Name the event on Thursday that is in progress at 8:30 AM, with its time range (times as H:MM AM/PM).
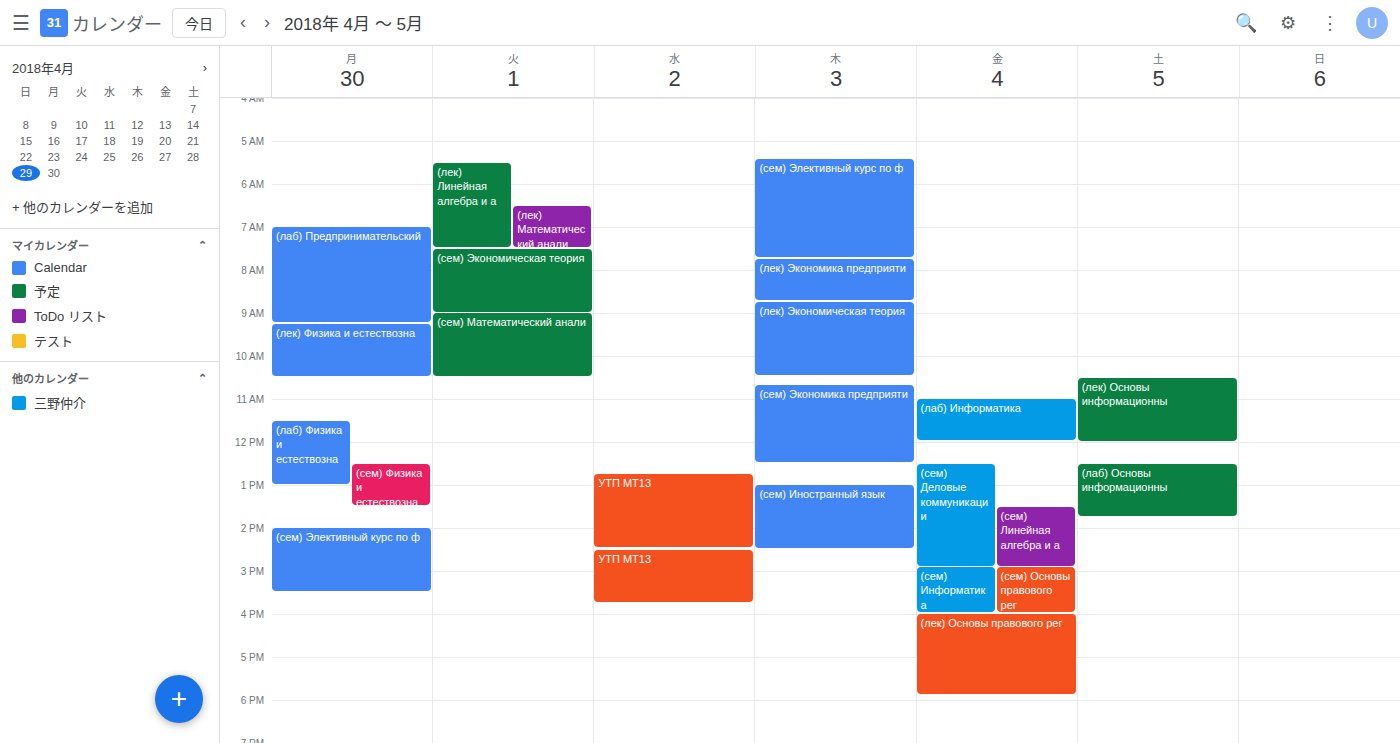
"(лек) Экономика предприяти", 7:45 AM to 8:45 AM